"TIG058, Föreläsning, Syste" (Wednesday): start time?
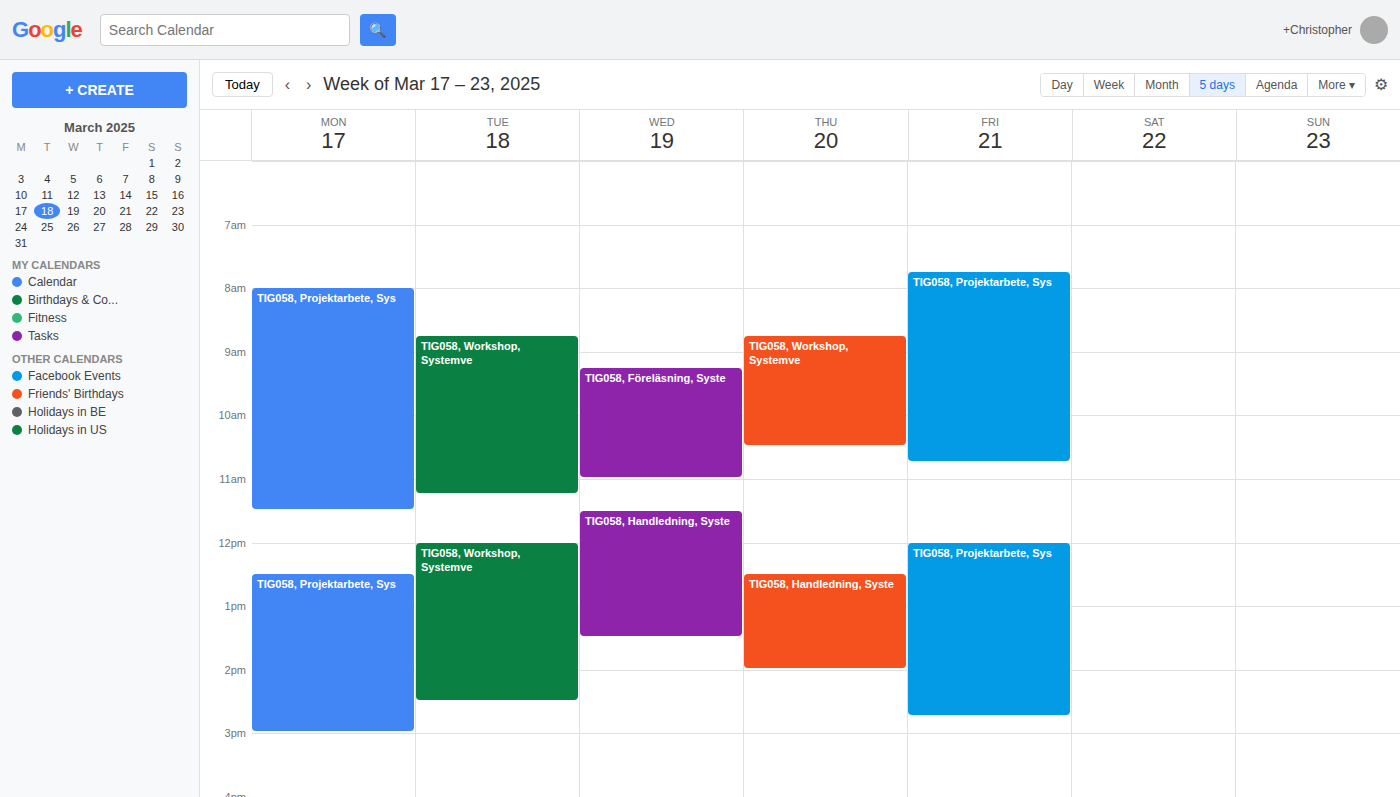
9:15 AM